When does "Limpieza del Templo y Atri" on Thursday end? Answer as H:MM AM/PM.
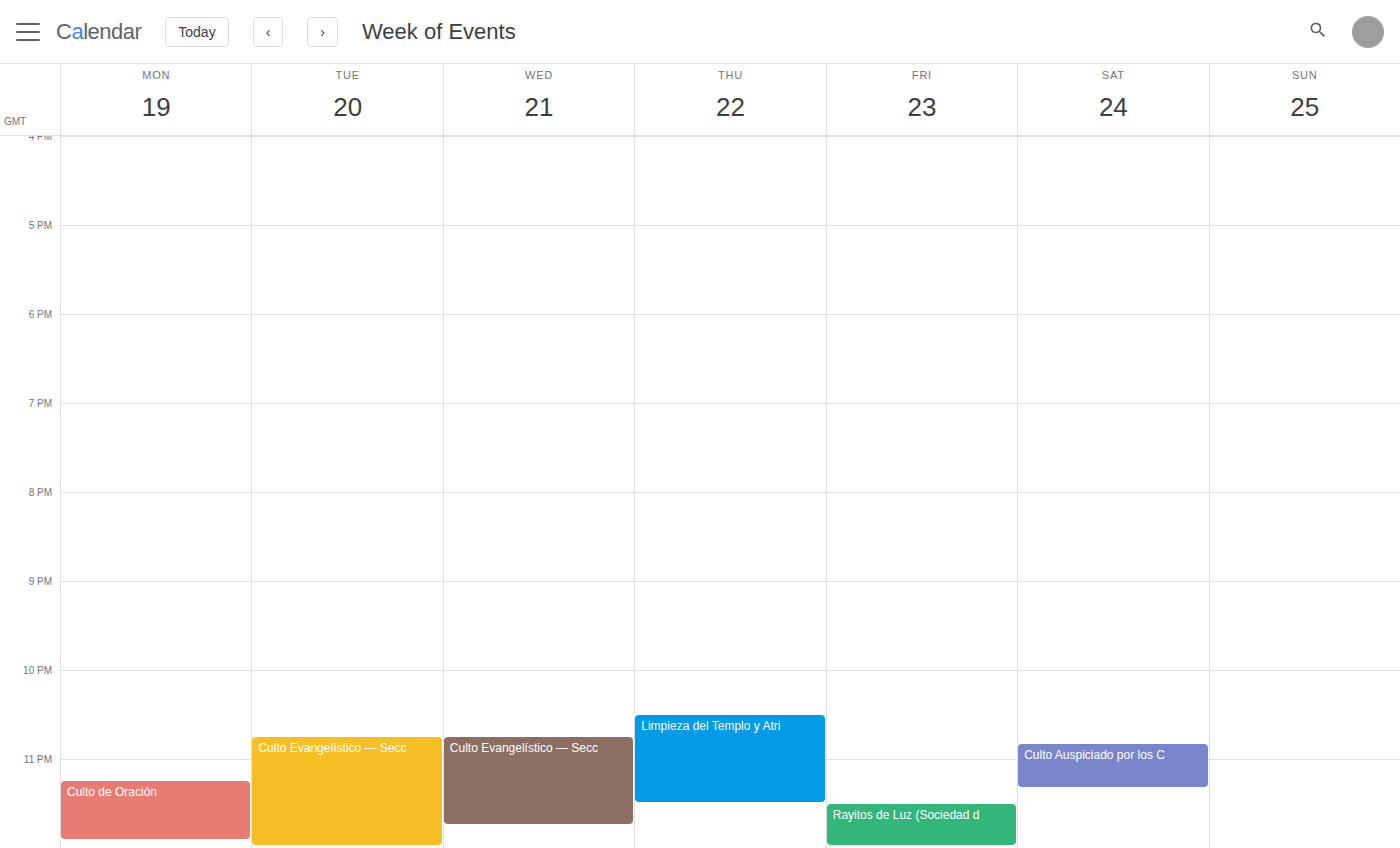
11:30 PM